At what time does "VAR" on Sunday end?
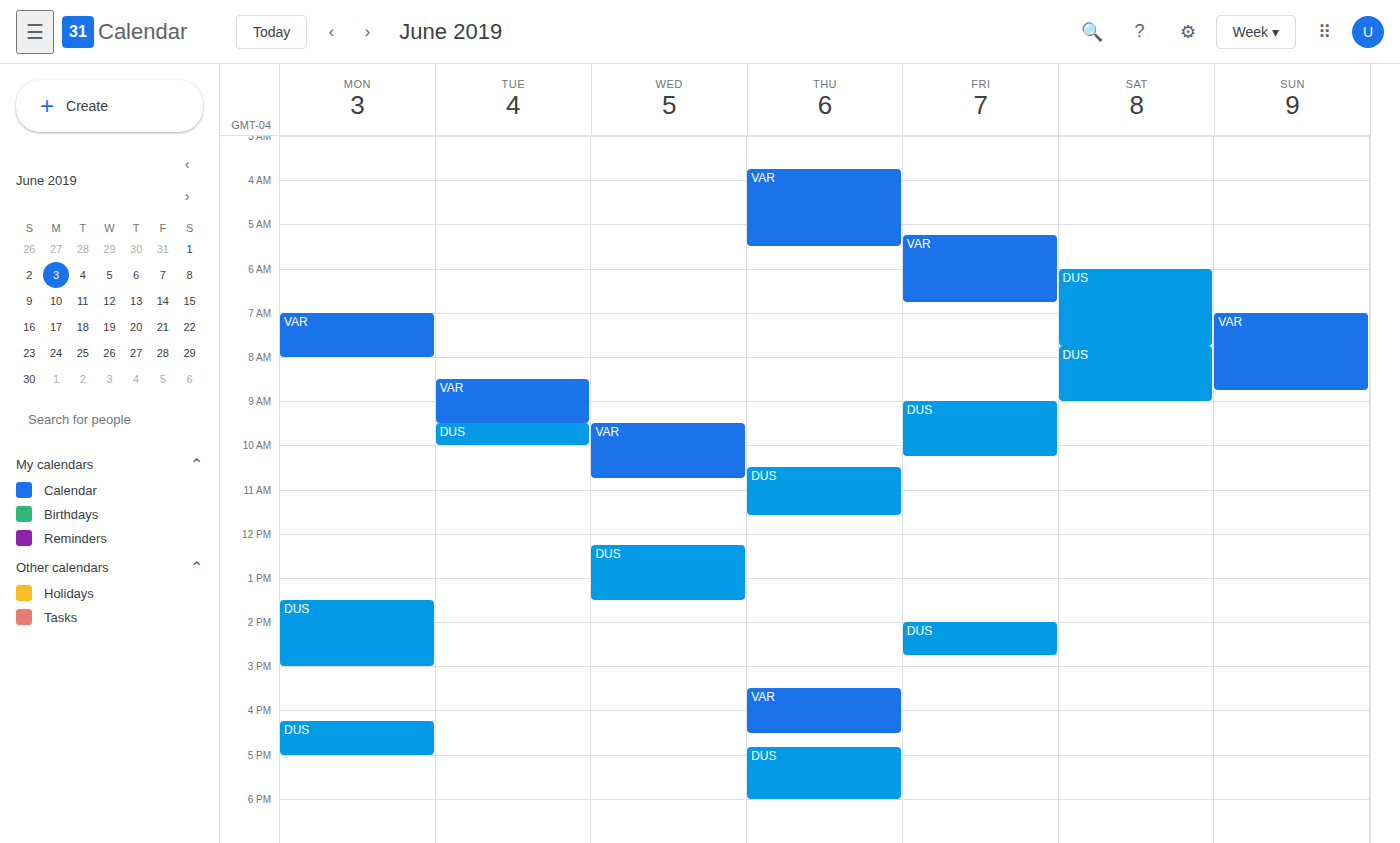
8:45 AM